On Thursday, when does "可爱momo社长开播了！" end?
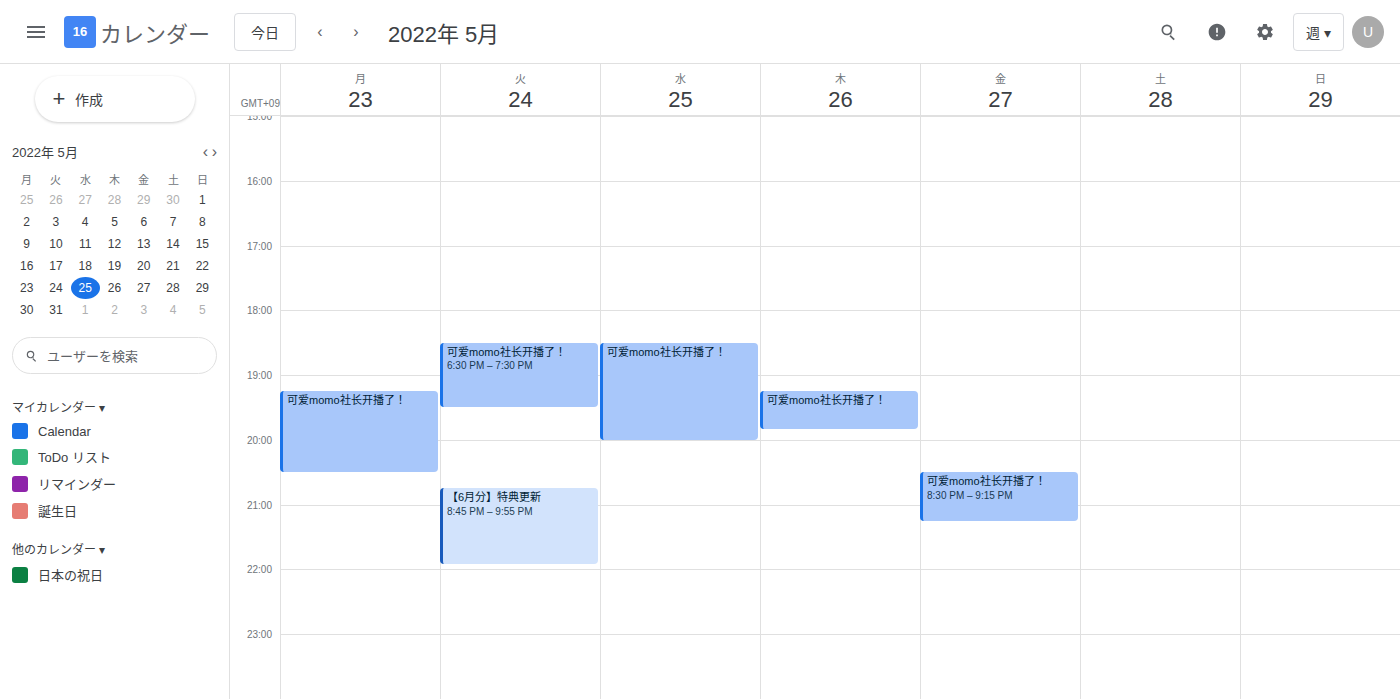
7:50 PM